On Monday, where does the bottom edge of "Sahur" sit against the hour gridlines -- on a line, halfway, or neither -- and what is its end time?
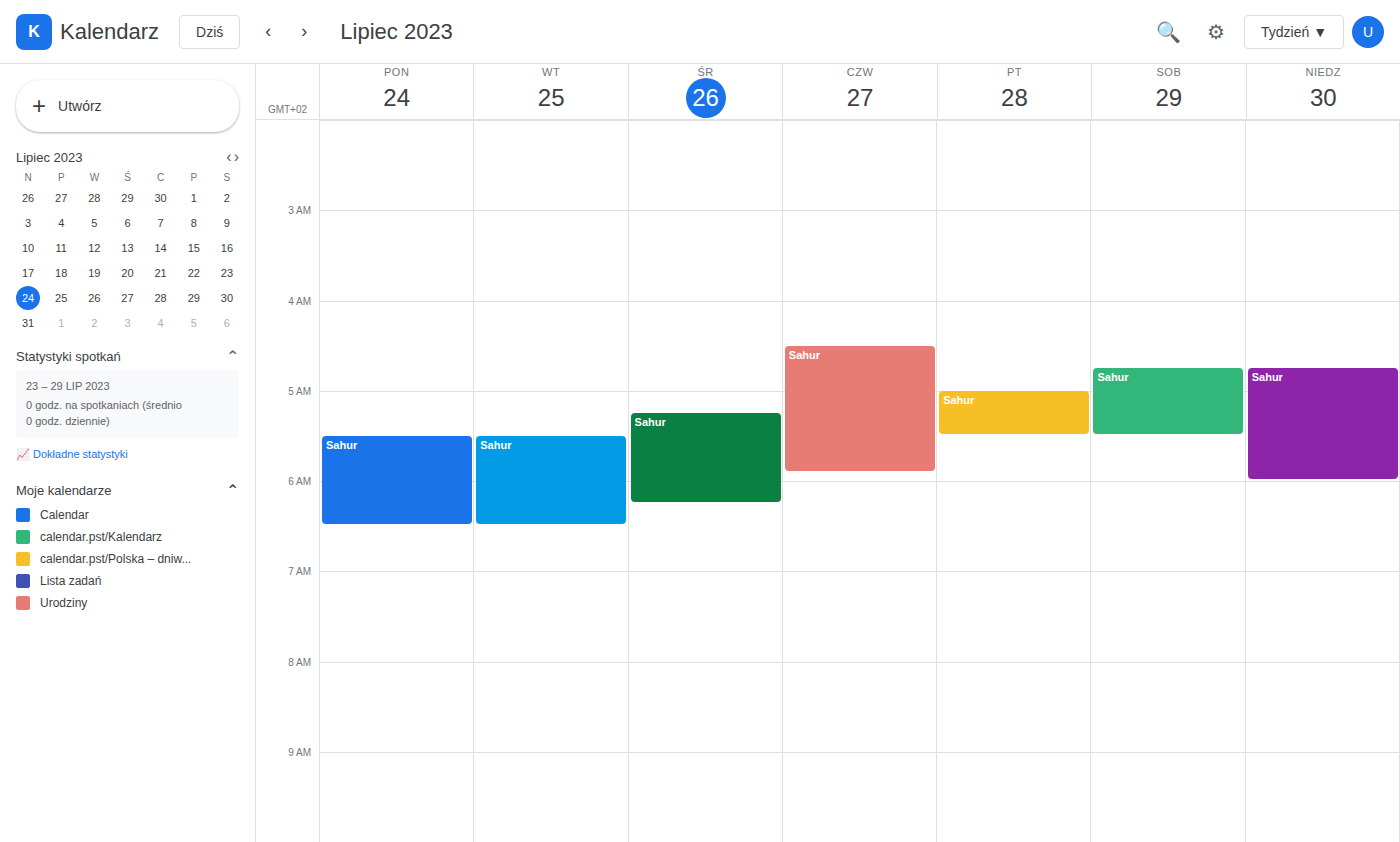
6:30 AM -- halfway between the 6 AM and 7 AM lines.